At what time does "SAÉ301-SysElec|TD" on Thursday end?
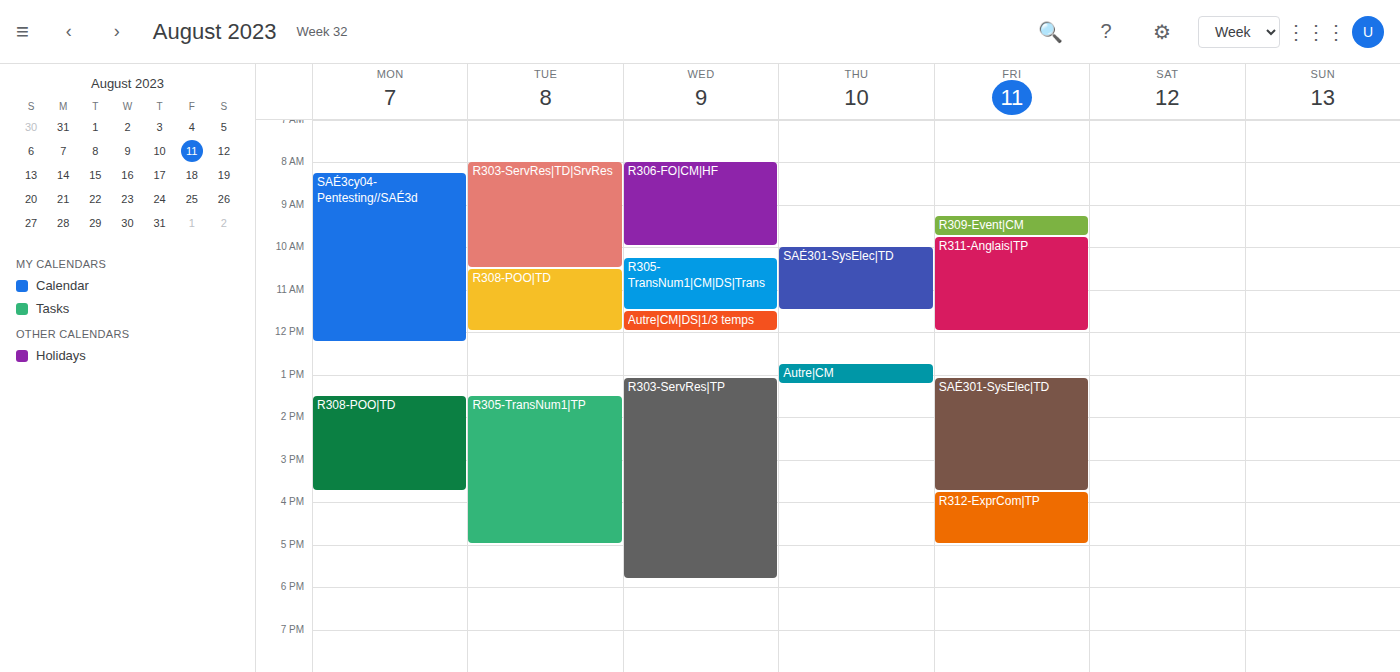
11:30